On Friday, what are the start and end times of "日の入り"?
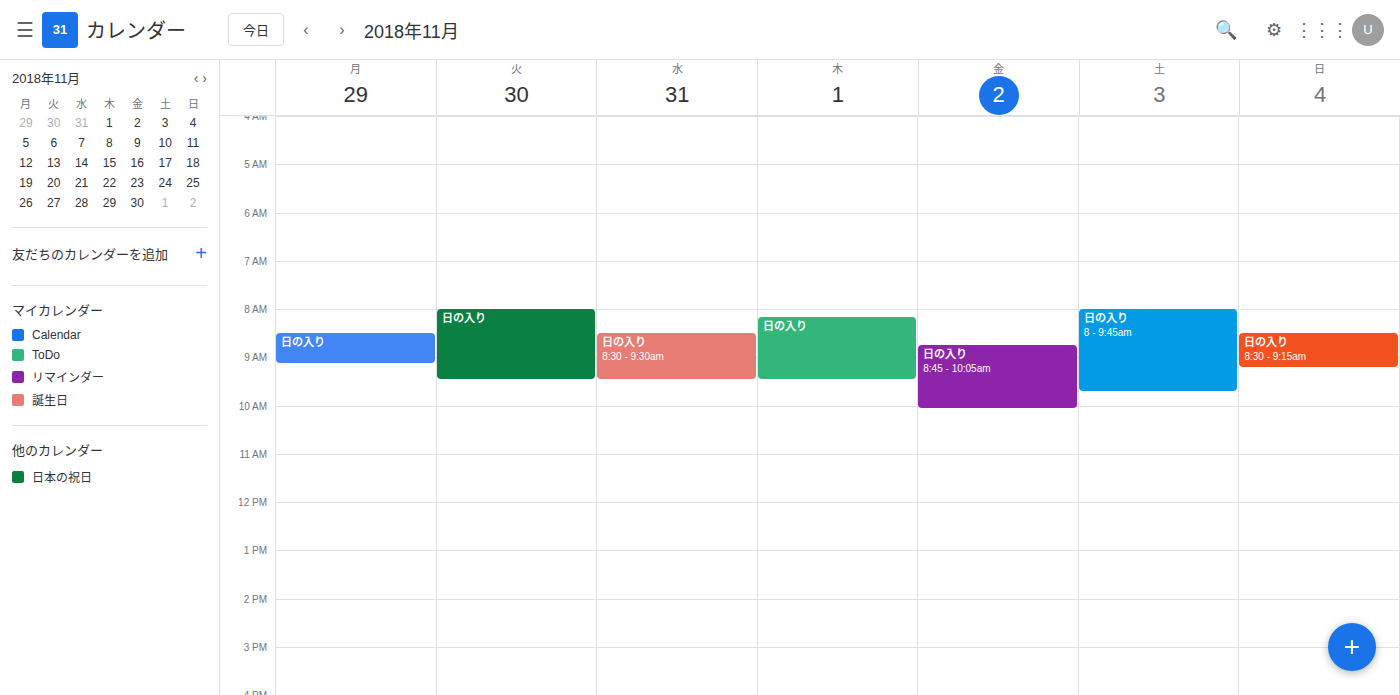
8:45 AM to 10:05 AM